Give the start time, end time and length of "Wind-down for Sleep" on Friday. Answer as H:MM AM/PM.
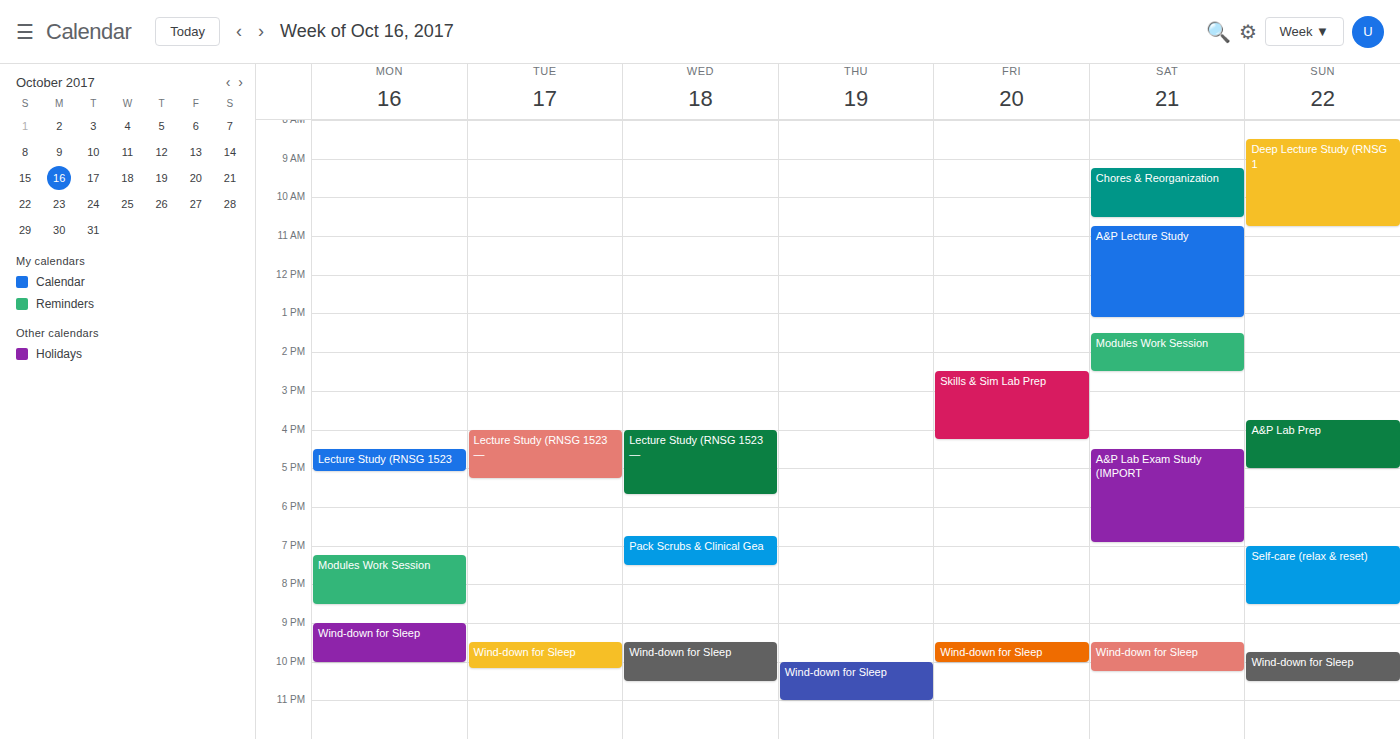
9:30 PM to 10:00 PM, 30 minutes